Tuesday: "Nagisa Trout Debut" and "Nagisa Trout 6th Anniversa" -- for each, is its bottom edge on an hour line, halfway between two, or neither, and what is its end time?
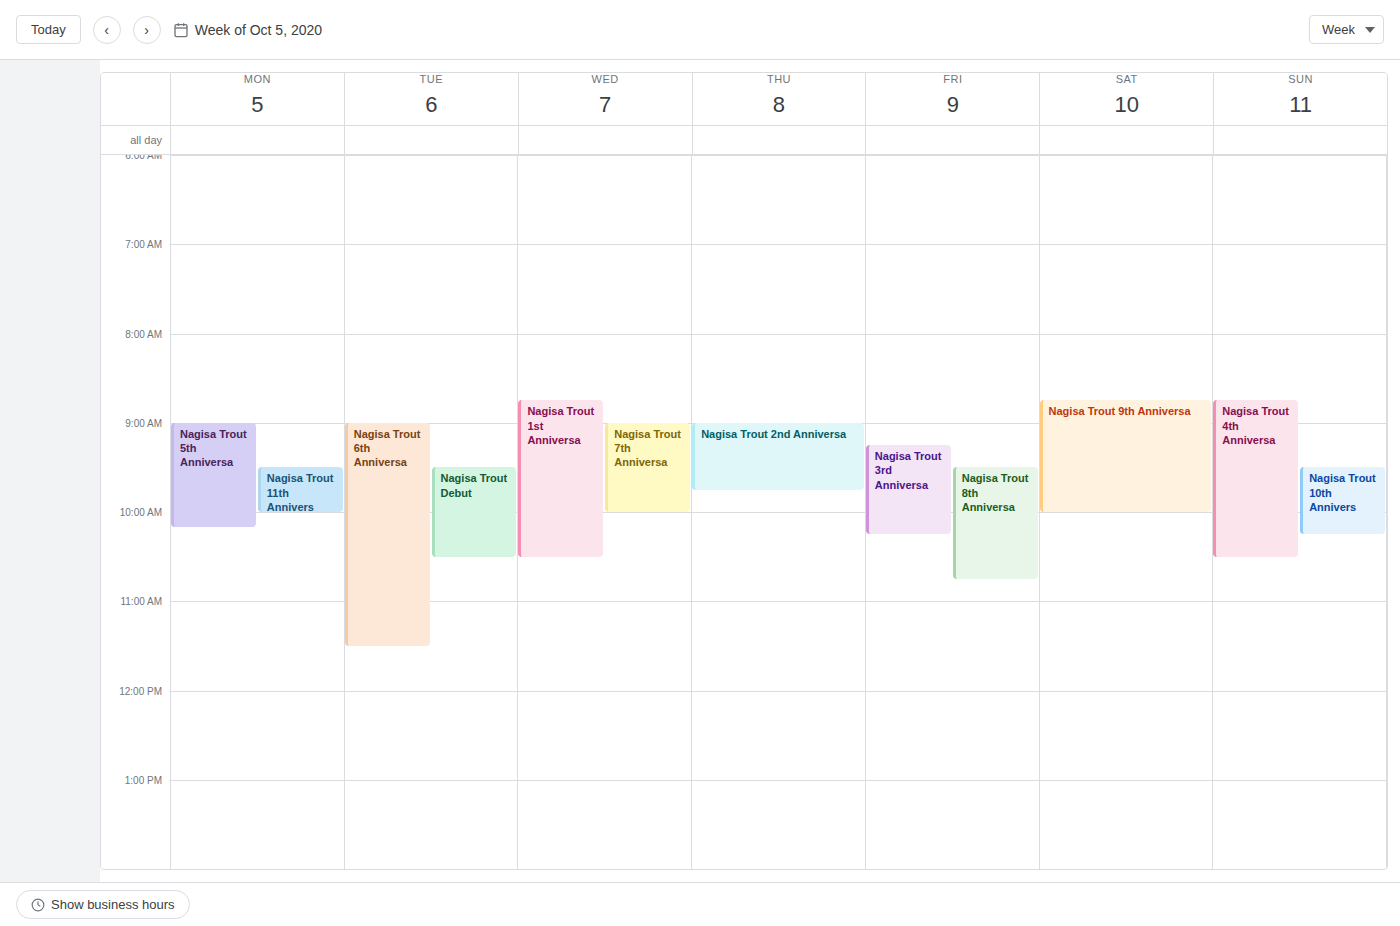
"Nagisa Trout Debut": 10:30 AM, halfway between the 10 AM and 11 AM lines. "Nagisa Trout 6th Anniversa": 11:30 AM, halfway between the 11 AM and 12 PM lines.